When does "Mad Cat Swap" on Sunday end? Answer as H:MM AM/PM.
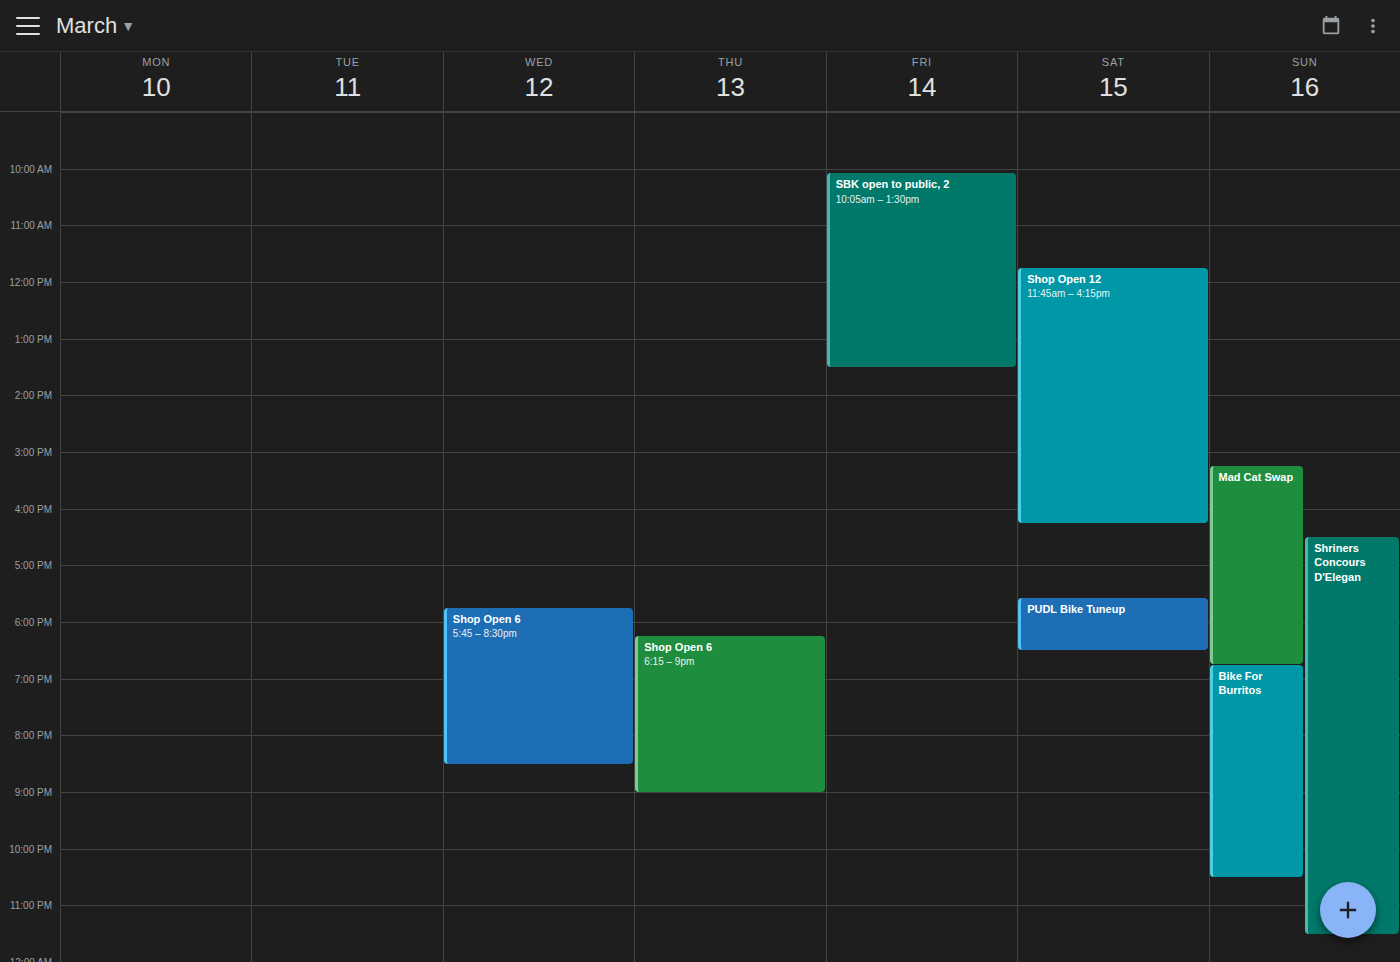
6:45 PM